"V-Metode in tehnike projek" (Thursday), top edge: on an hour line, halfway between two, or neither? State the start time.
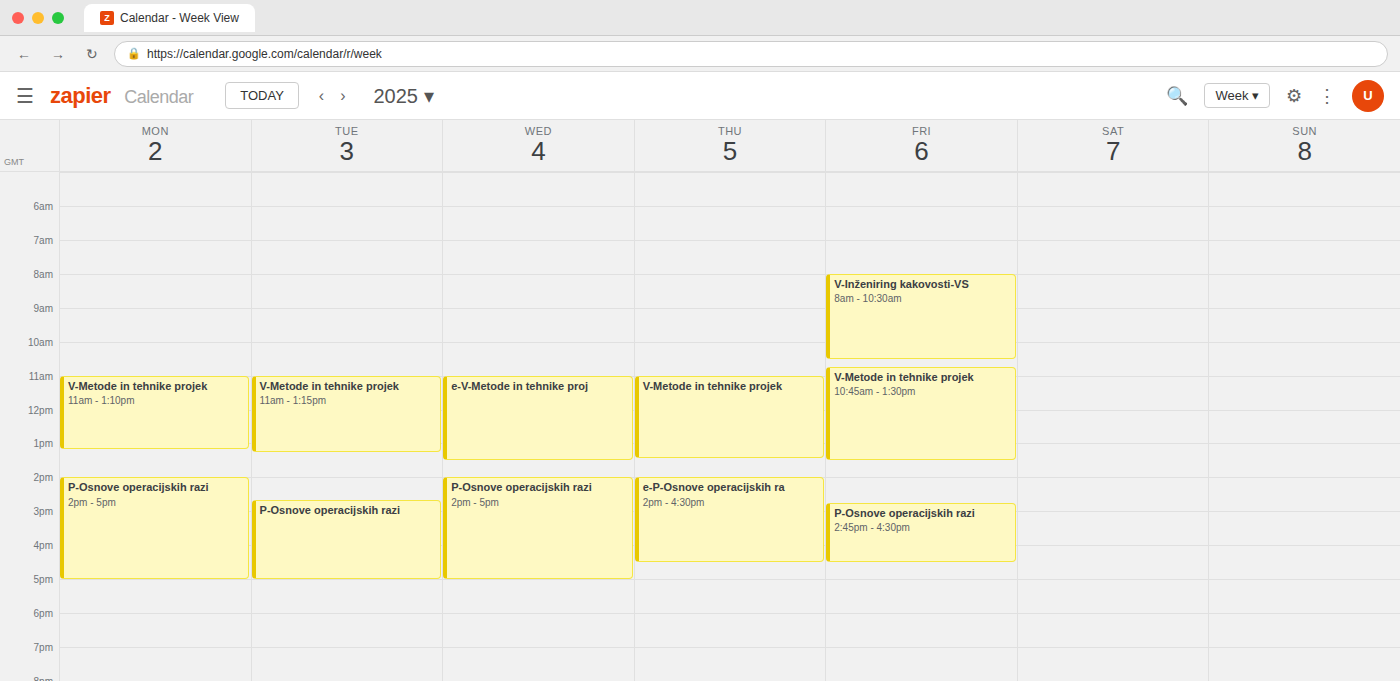
11:00 AM -- exactly on the 11 AM line.